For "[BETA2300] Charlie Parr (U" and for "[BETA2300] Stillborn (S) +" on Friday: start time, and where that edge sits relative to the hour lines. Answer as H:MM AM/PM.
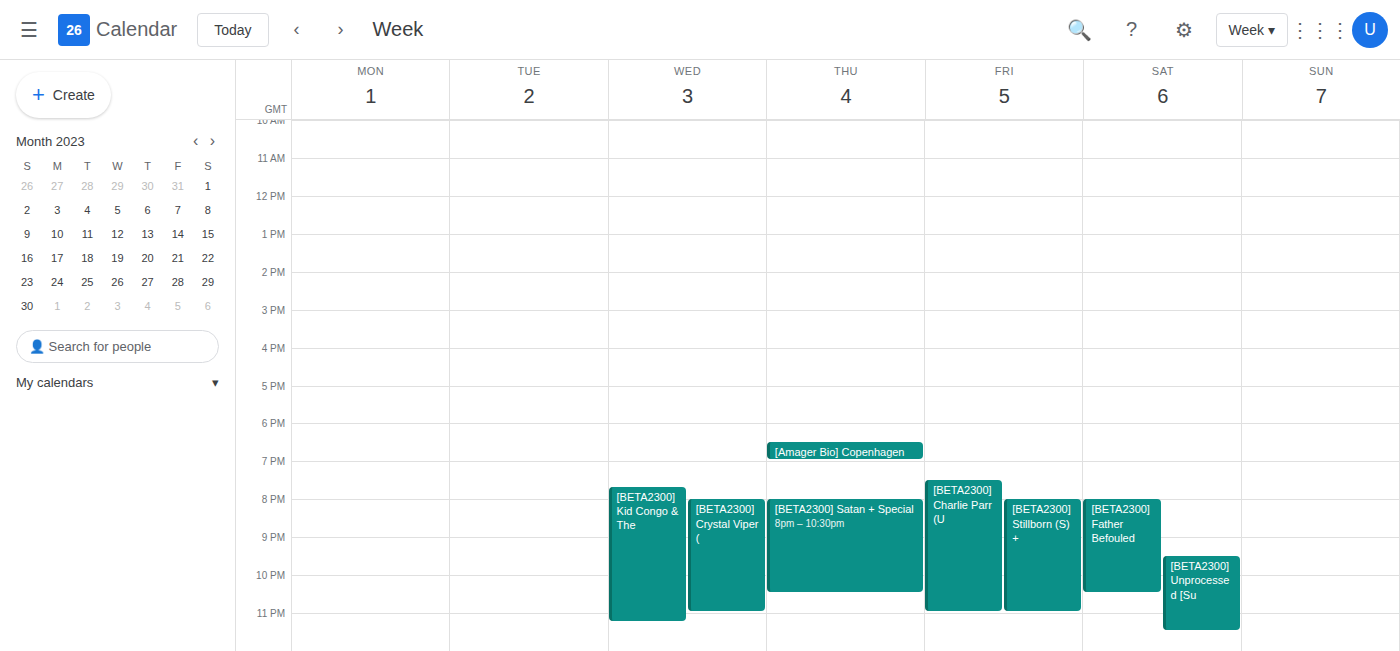
"[BETA2300] Charlie Parr (U": 7:30 PM, halfway between the 7 PM and 8 PM lines. "[BETA2300] Stillborn (S) +": 8:00 PM, exactly on the 8 PM line.